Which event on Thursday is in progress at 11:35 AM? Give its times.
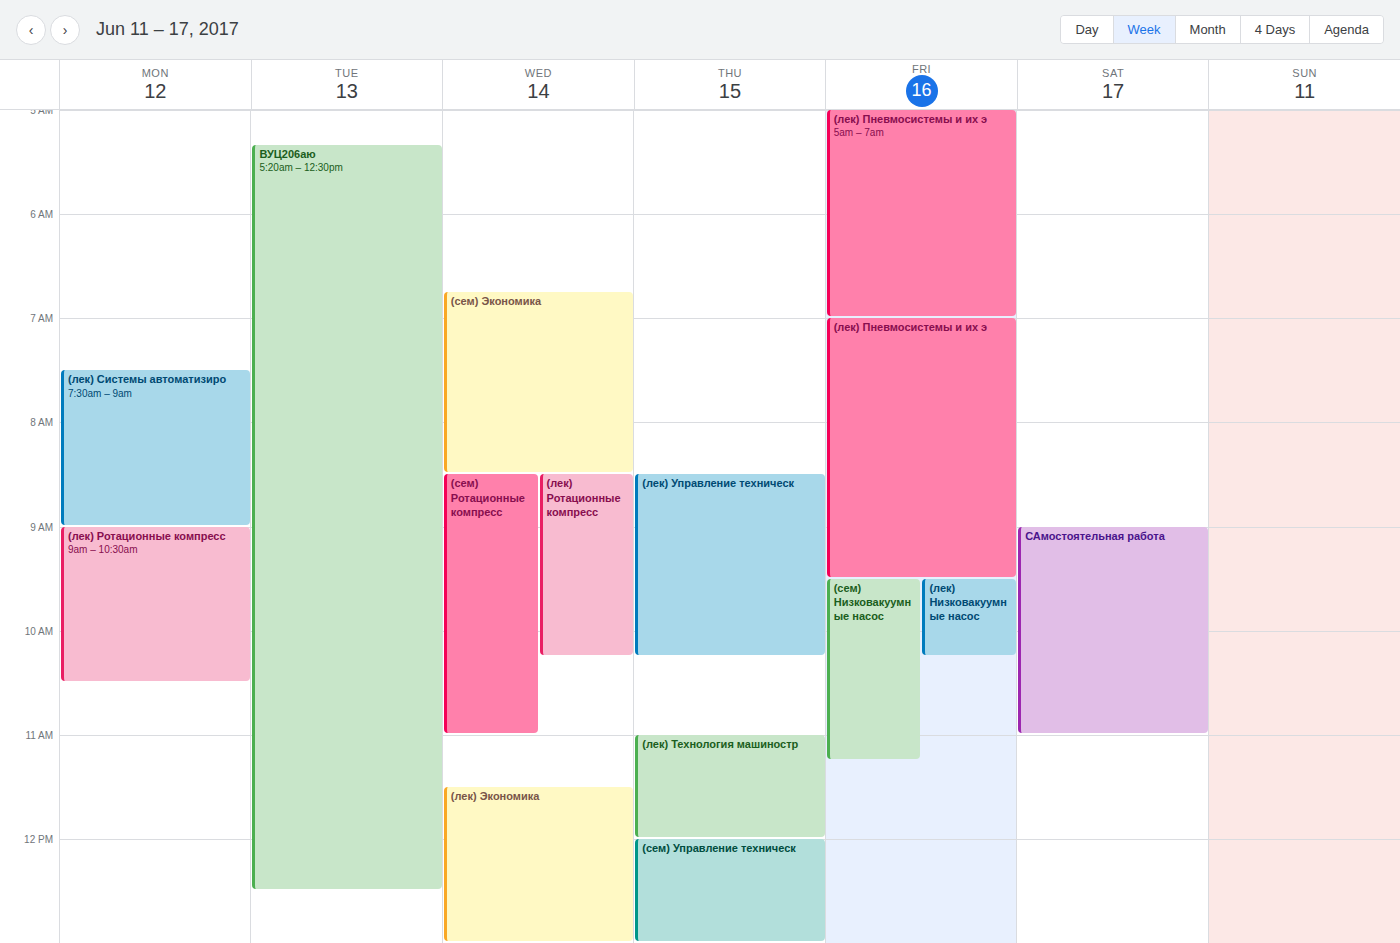
"(лек) Технология машиностр", 11:00 AM to 12:00 PM